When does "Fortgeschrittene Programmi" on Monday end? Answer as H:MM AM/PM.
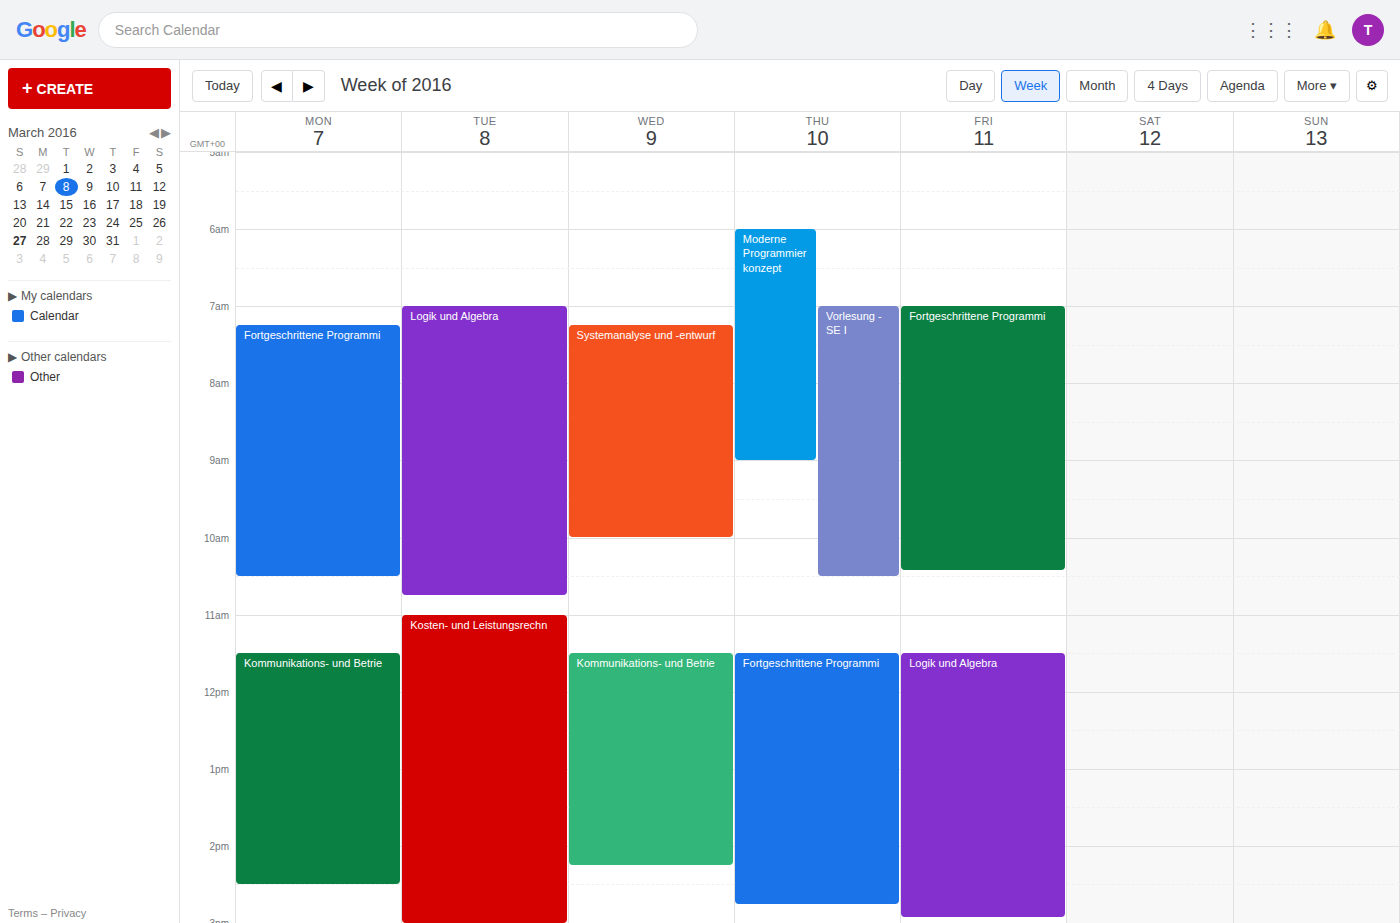
10:30 AM